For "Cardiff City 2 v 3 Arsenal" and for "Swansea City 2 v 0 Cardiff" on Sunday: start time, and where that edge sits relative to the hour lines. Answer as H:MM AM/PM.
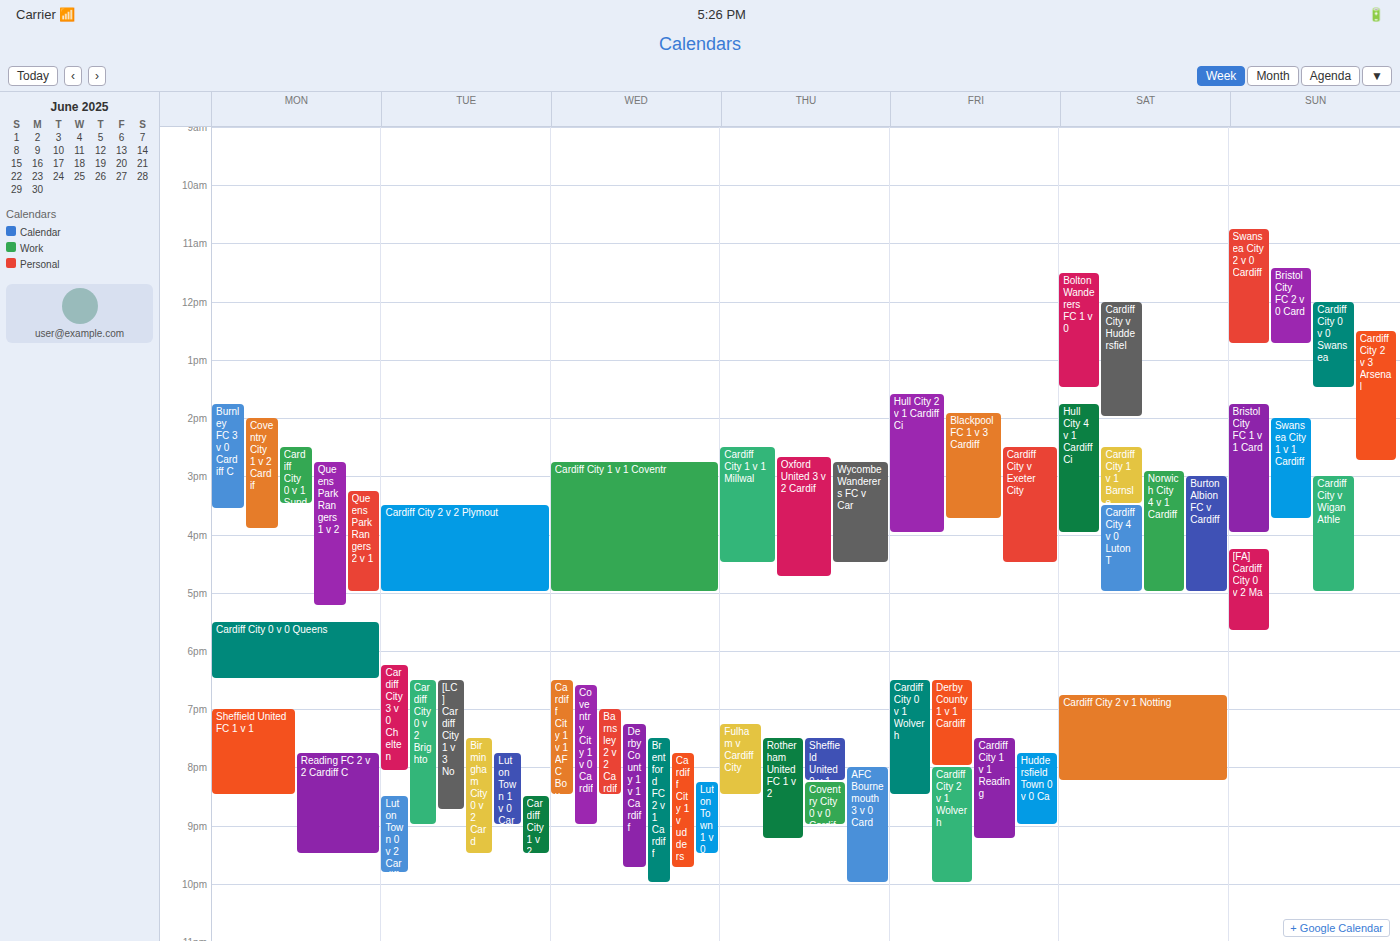
"Cardiff City 2 v 3 Arsenal": 12:30 PM, halfway between the 12 PM and 1 PM lines. "Swansea City 2 v 0 Cardiff": 10:45 AM, neither: three quarters of the way from the 10 AM line to the 11 AM line.